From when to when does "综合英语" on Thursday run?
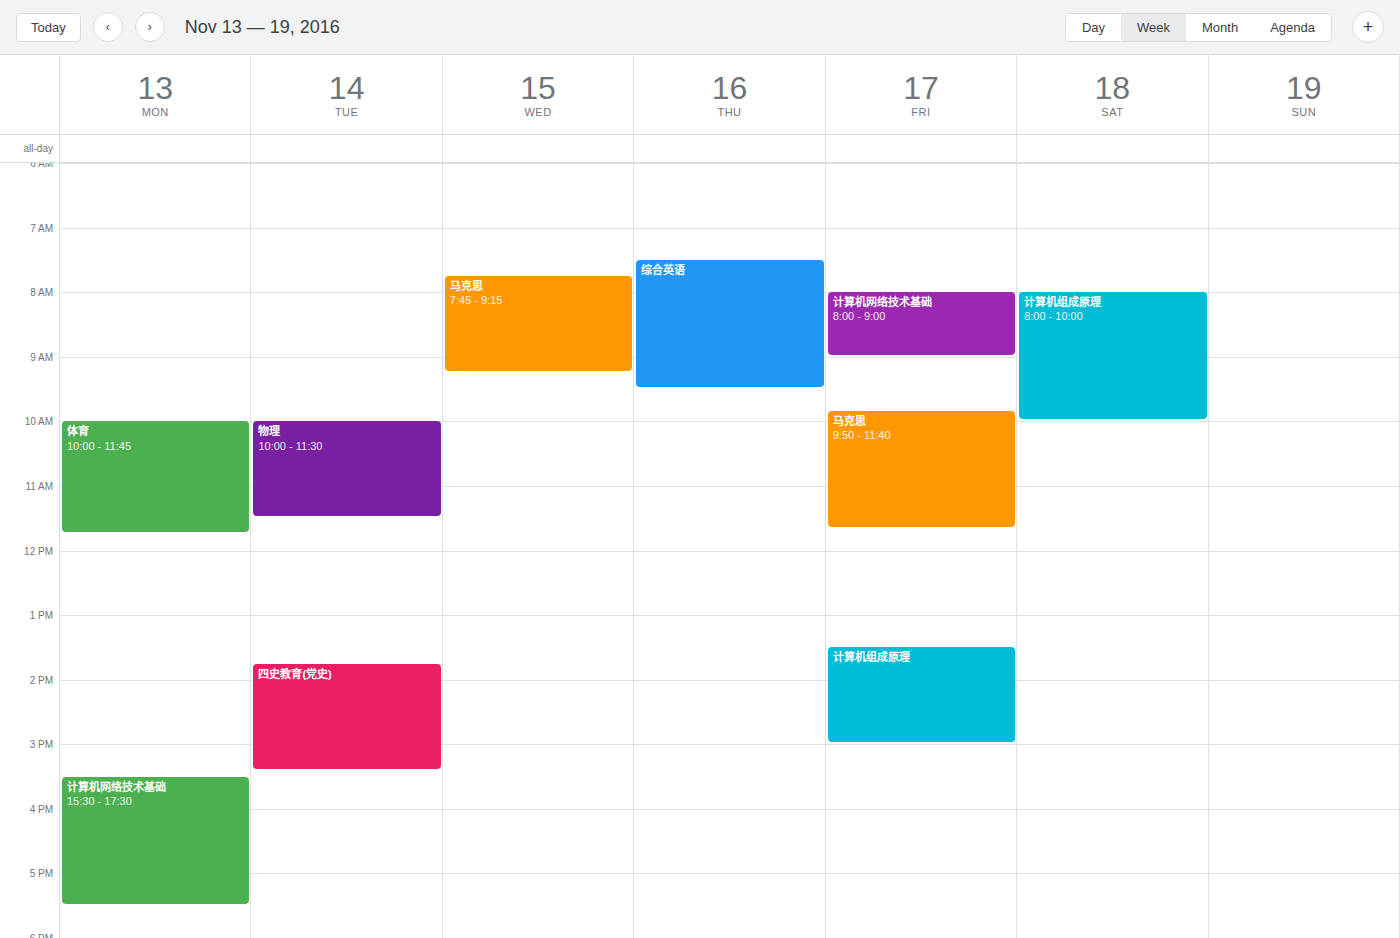
7:30 AM to 9:30 AM